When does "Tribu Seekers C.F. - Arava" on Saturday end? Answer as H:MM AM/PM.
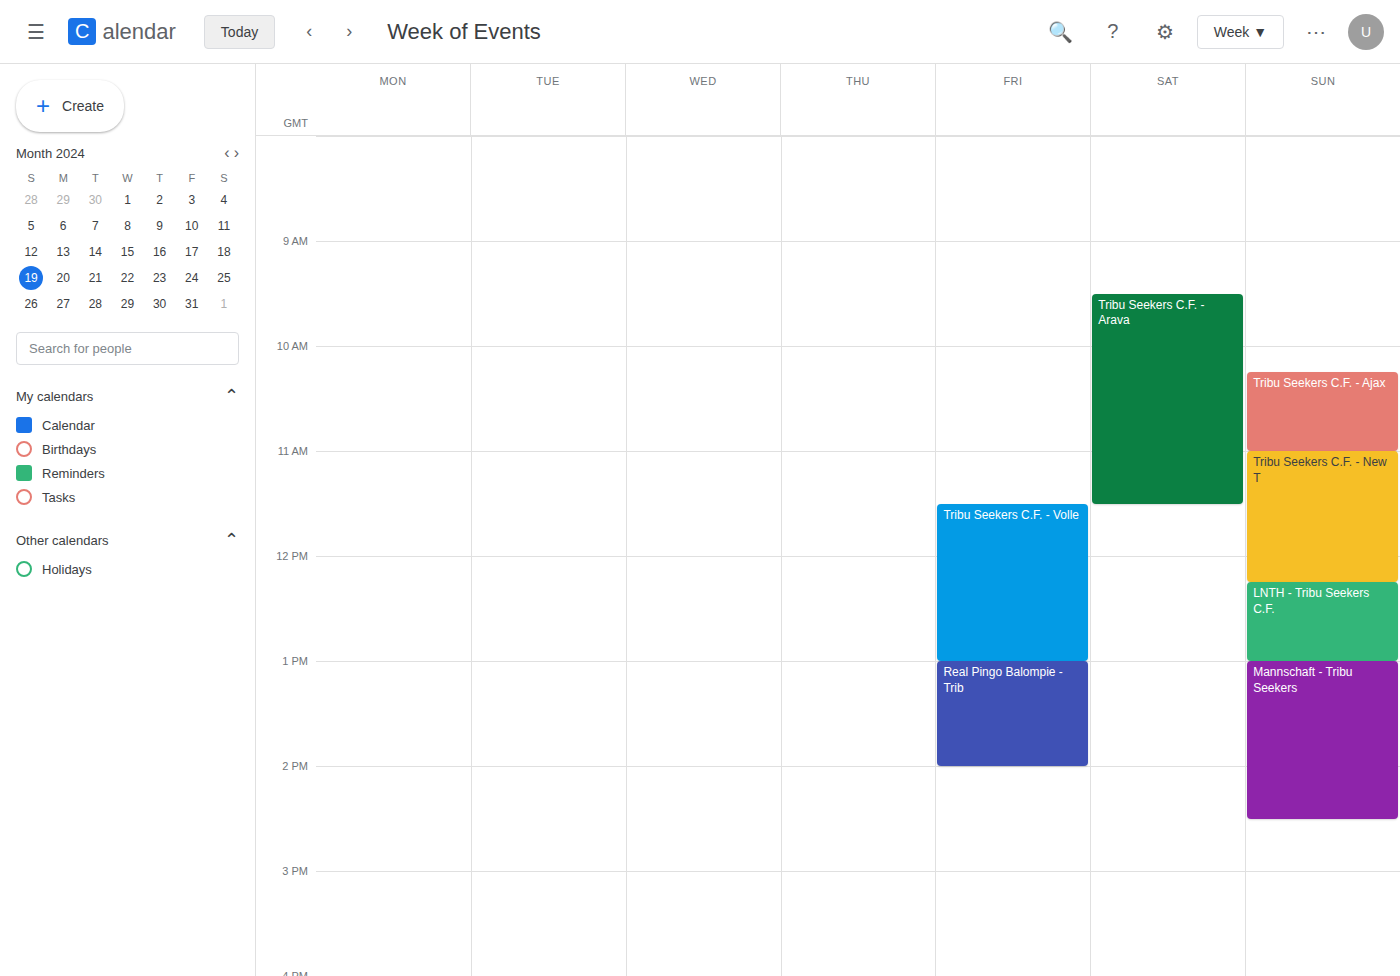
11:30 AM